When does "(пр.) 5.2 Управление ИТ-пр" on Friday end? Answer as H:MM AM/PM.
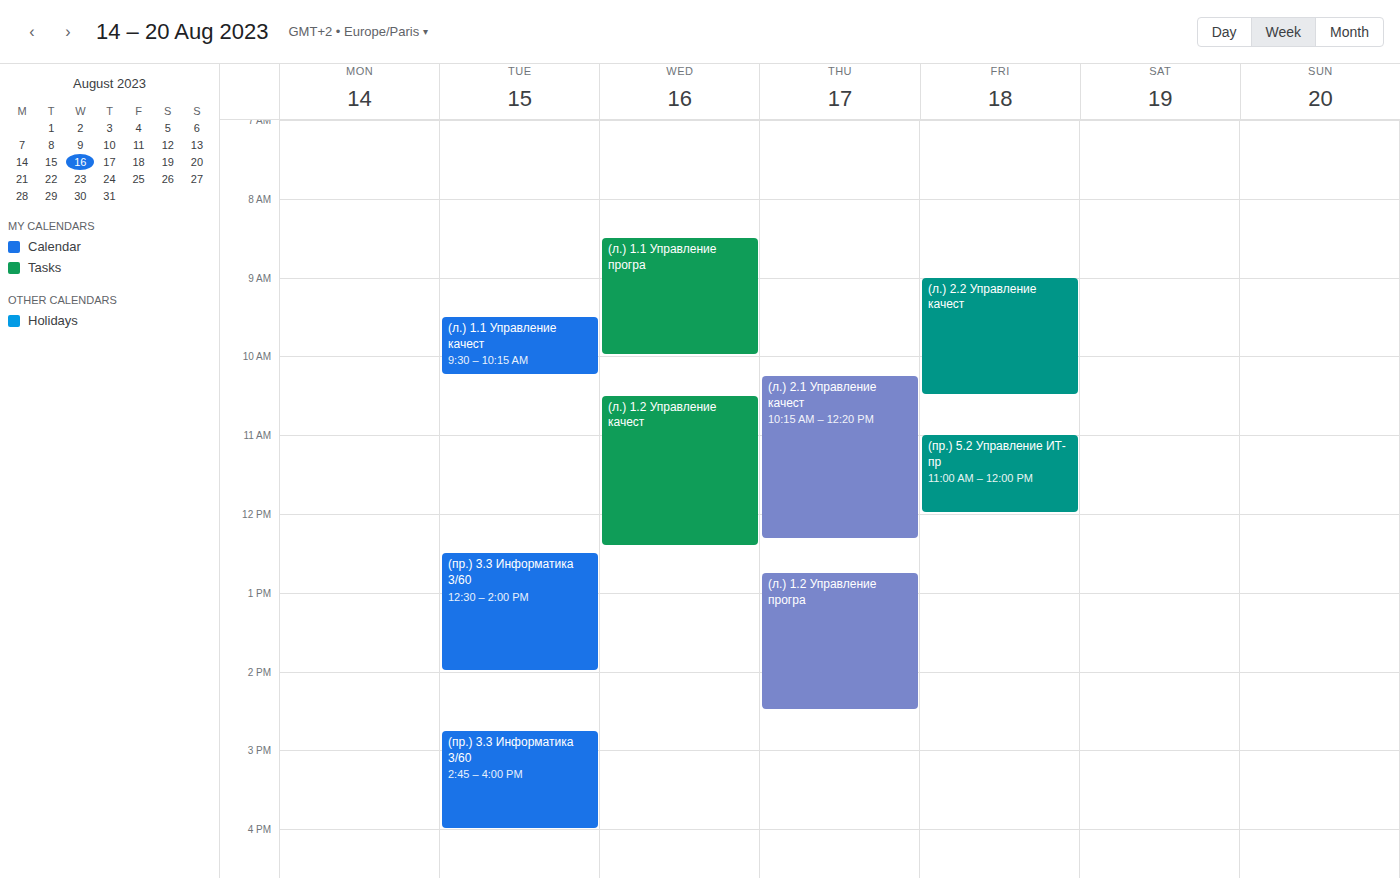
12:00 PM